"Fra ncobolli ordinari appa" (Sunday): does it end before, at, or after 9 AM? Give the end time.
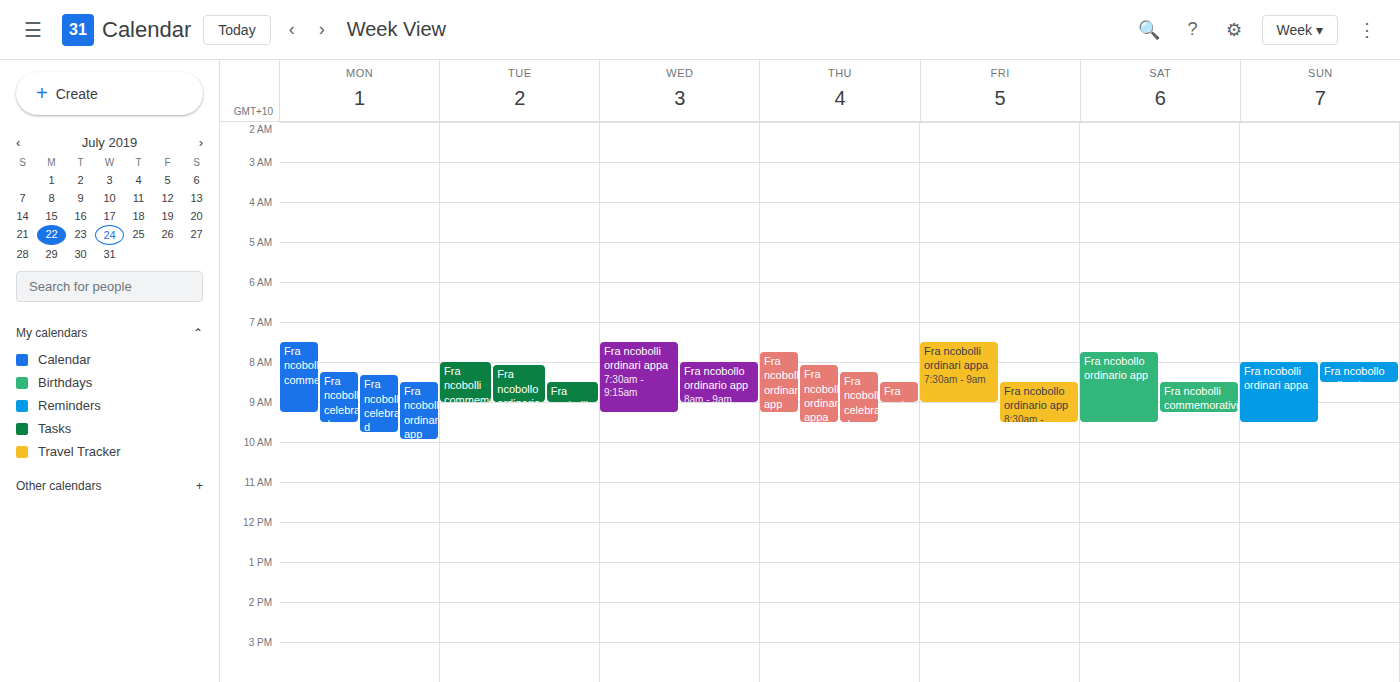
9:30 AM -- after 9 AM, 30 minutes below the 9 AM line.